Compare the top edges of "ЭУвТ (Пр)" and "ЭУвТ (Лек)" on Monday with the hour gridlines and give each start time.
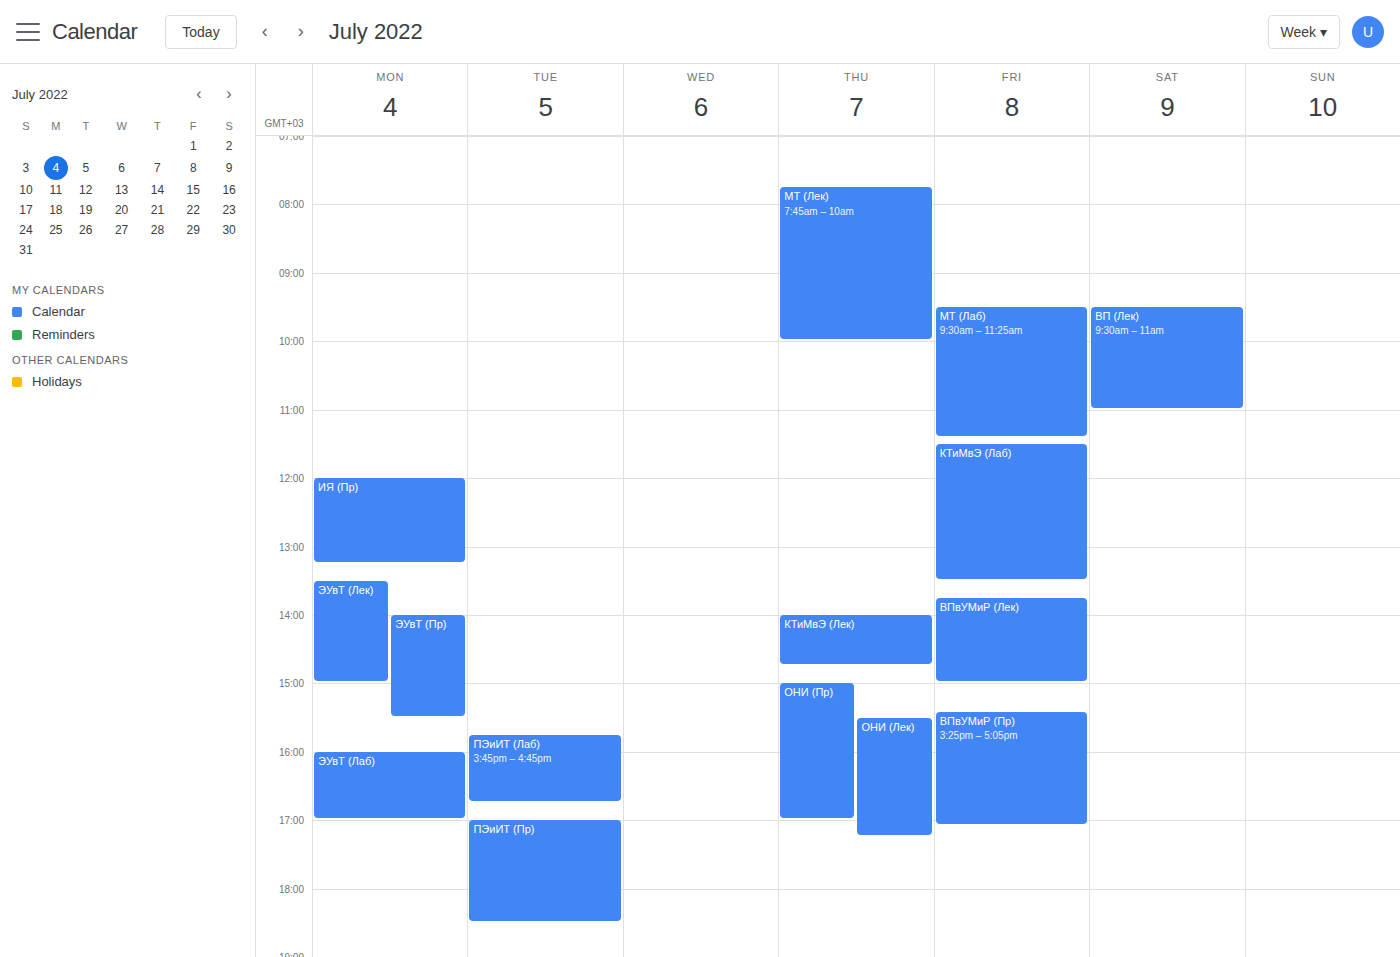
"ЭУвТ (Пр)": 2:00 PM, exactly on the 2 PM line. "ЭУвТ (Лек)": 1:30 PM, halfway between the 1 PM and 2 PM lines.